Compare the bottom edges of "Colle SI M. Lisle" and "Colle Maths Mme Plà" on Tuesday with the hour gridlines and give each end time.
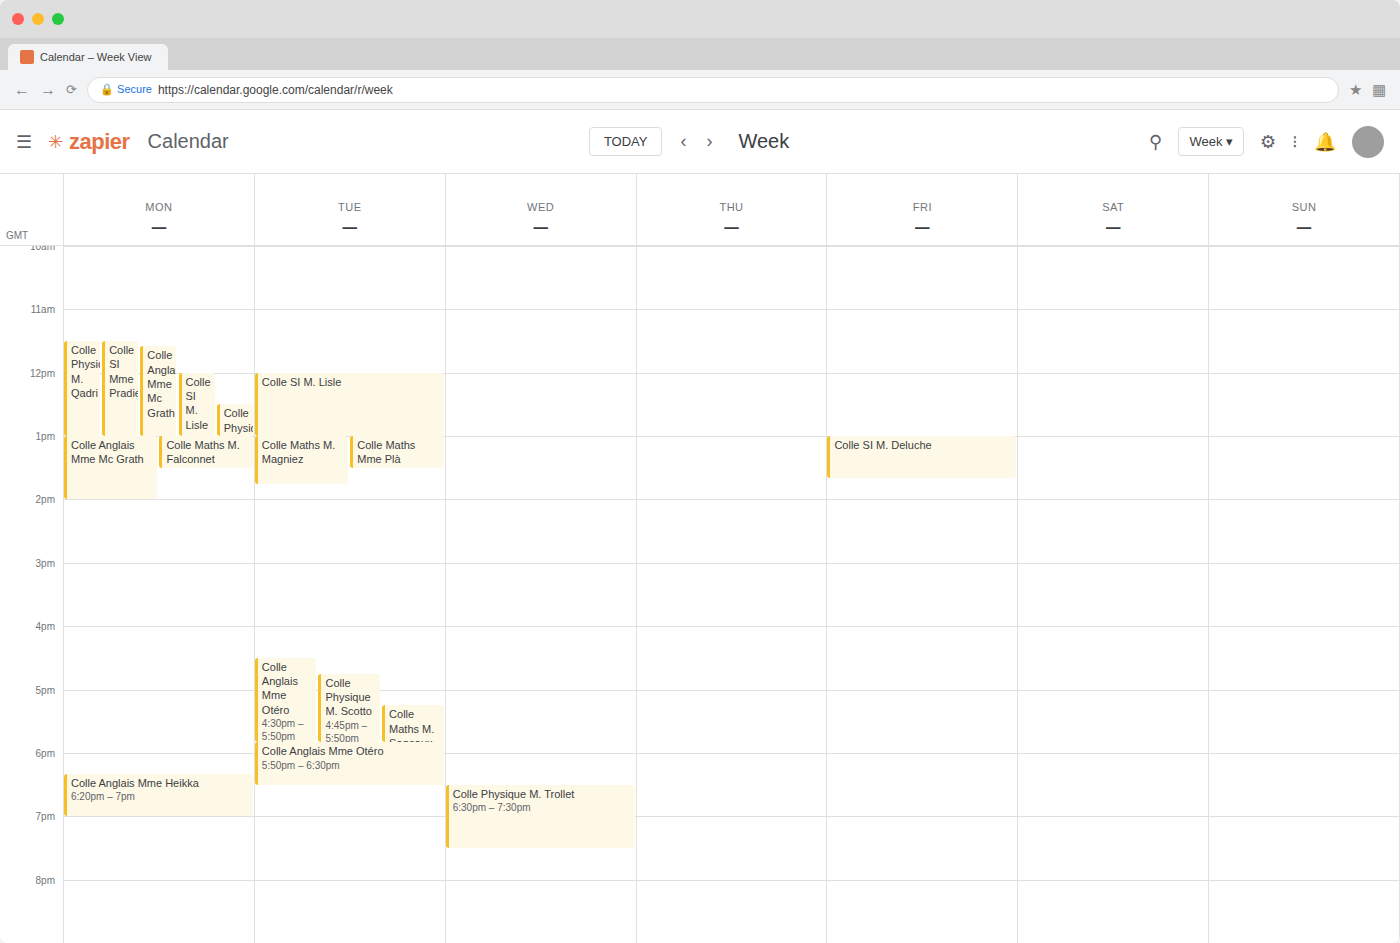
"Colle SI M. Lisle": 1:00 PM, exactly on the 1 PM line. "Colle Maths Mme Plà": 1:30 PM, halfway between the 1 PM and 2 PM lines.